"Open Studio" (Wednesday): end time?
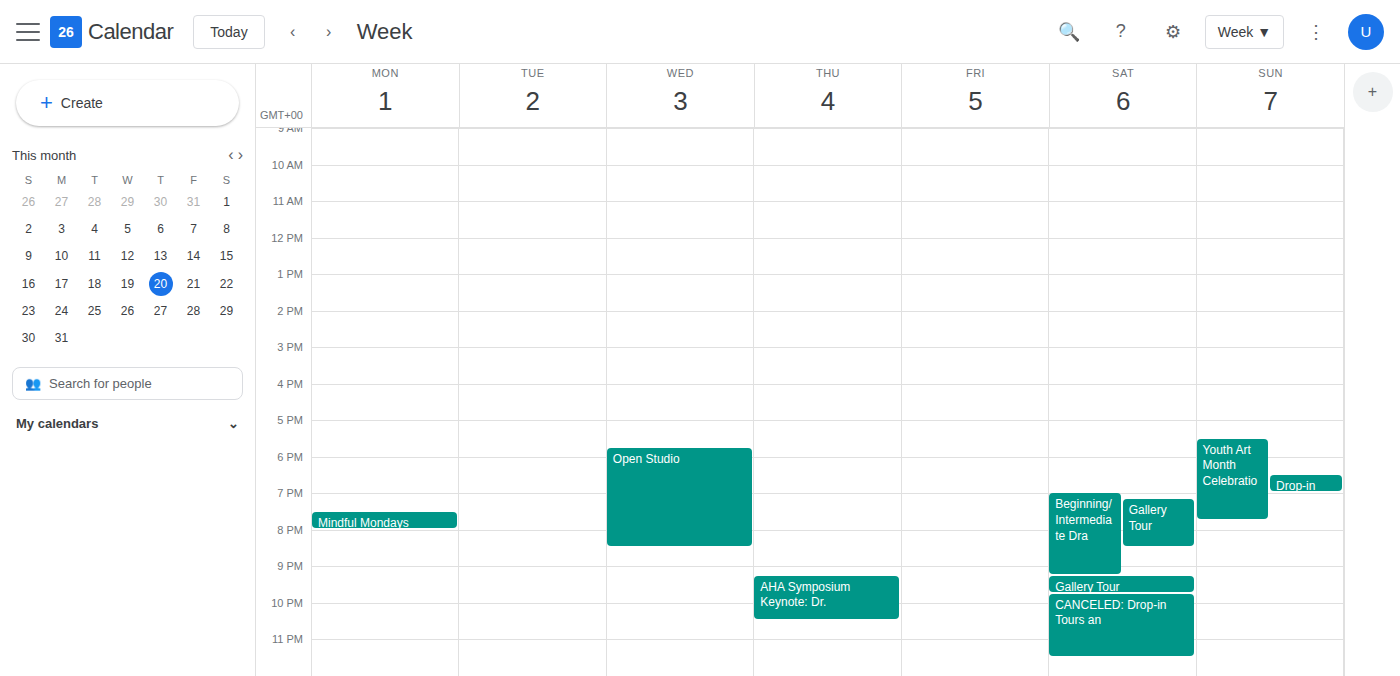
8:30 PM